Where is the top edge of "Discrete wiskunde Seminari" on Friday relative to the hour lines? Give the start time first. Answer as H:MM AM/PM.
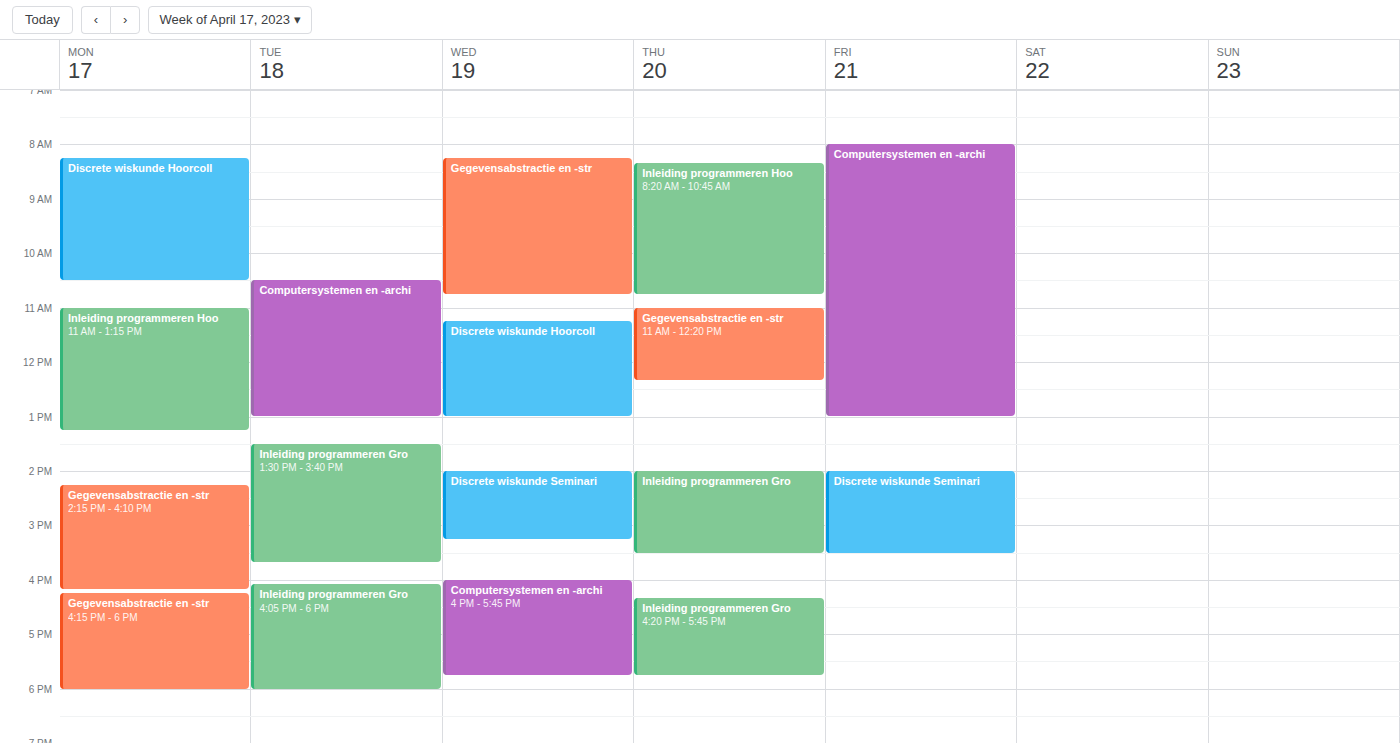
2:00 PM -- exactly on the 2 PM line.